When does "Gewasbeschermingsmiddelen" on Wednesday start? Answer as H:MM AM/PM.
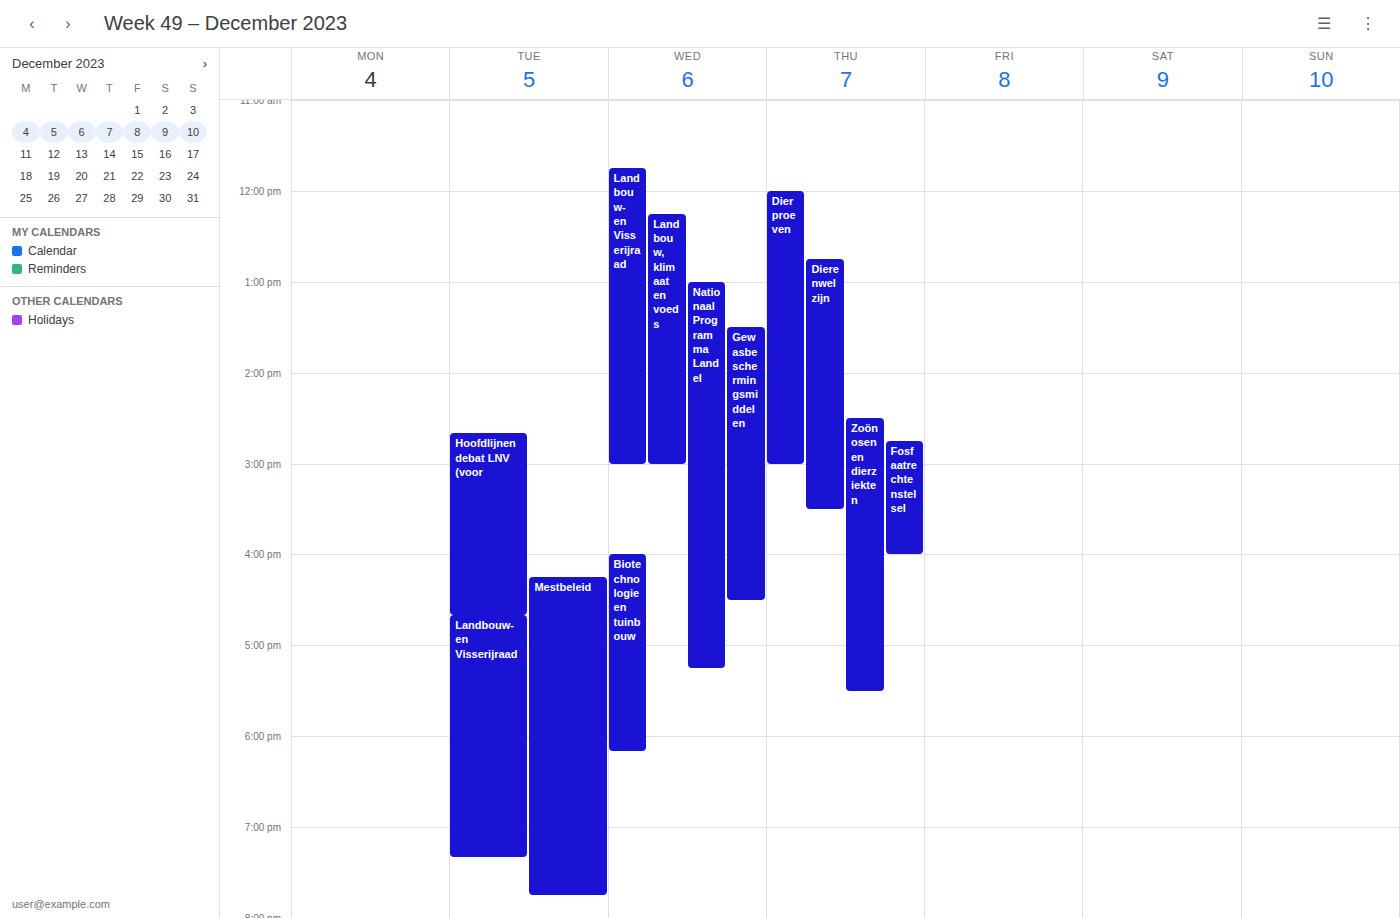
1:30 PM